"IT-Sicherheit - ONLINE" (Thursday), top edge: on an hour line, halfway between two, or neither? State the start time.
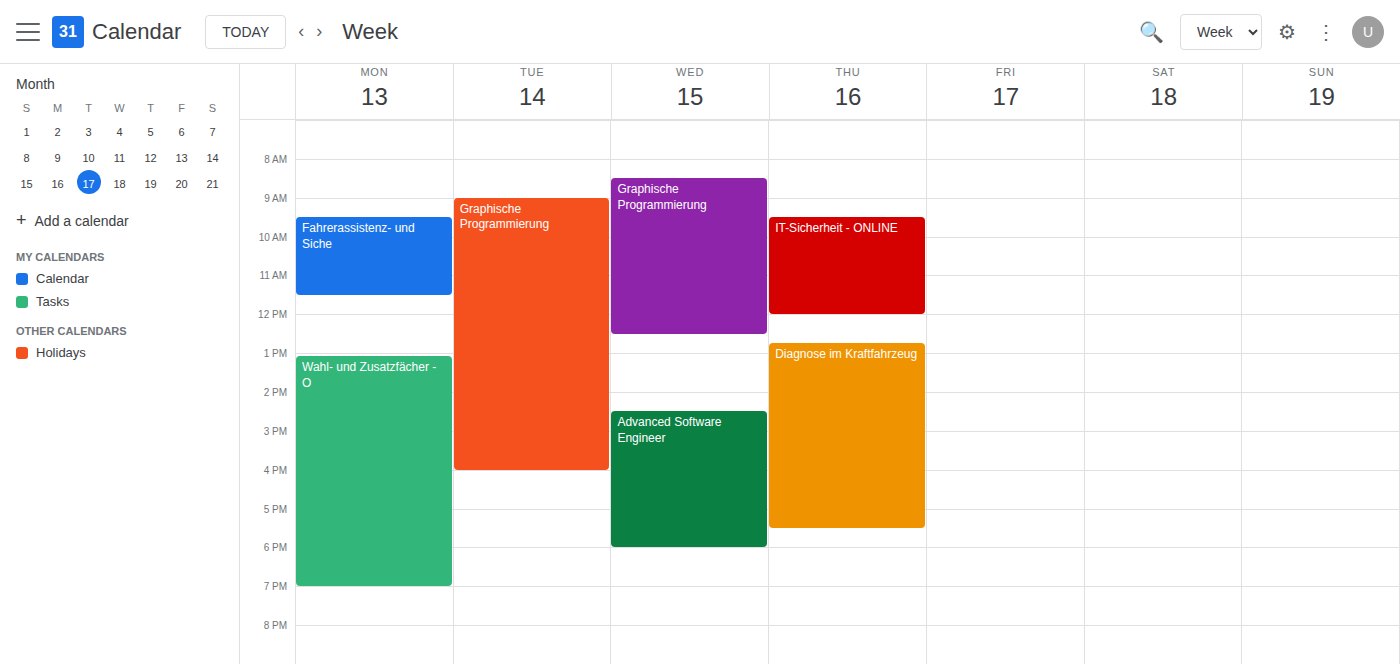
9:30 AM -- halfway between the 9 AM and 10 AM lines.